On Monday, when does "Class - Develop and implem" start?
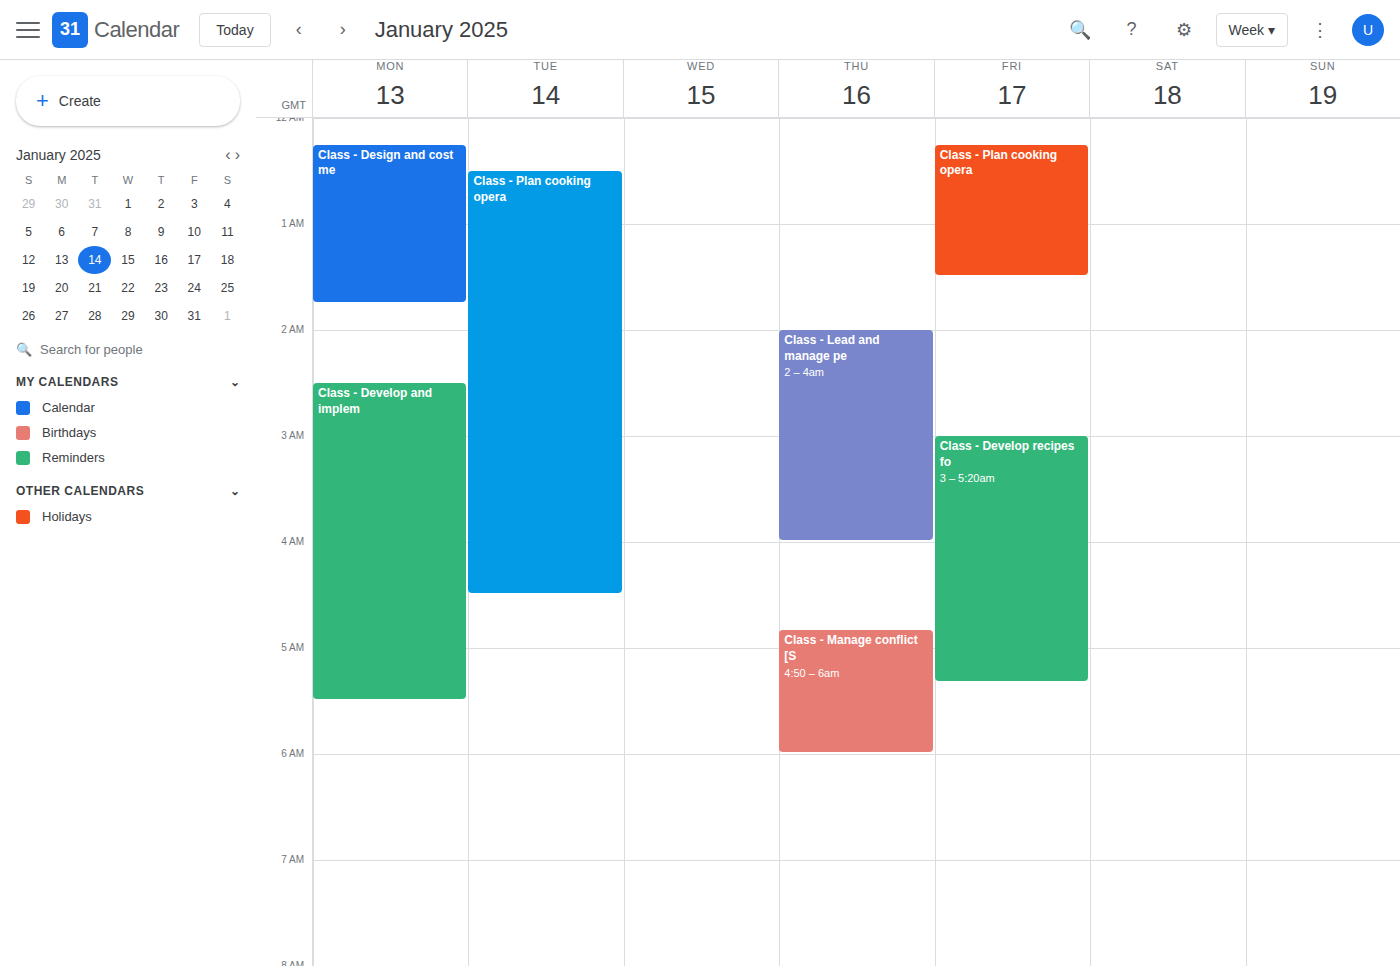
02:30